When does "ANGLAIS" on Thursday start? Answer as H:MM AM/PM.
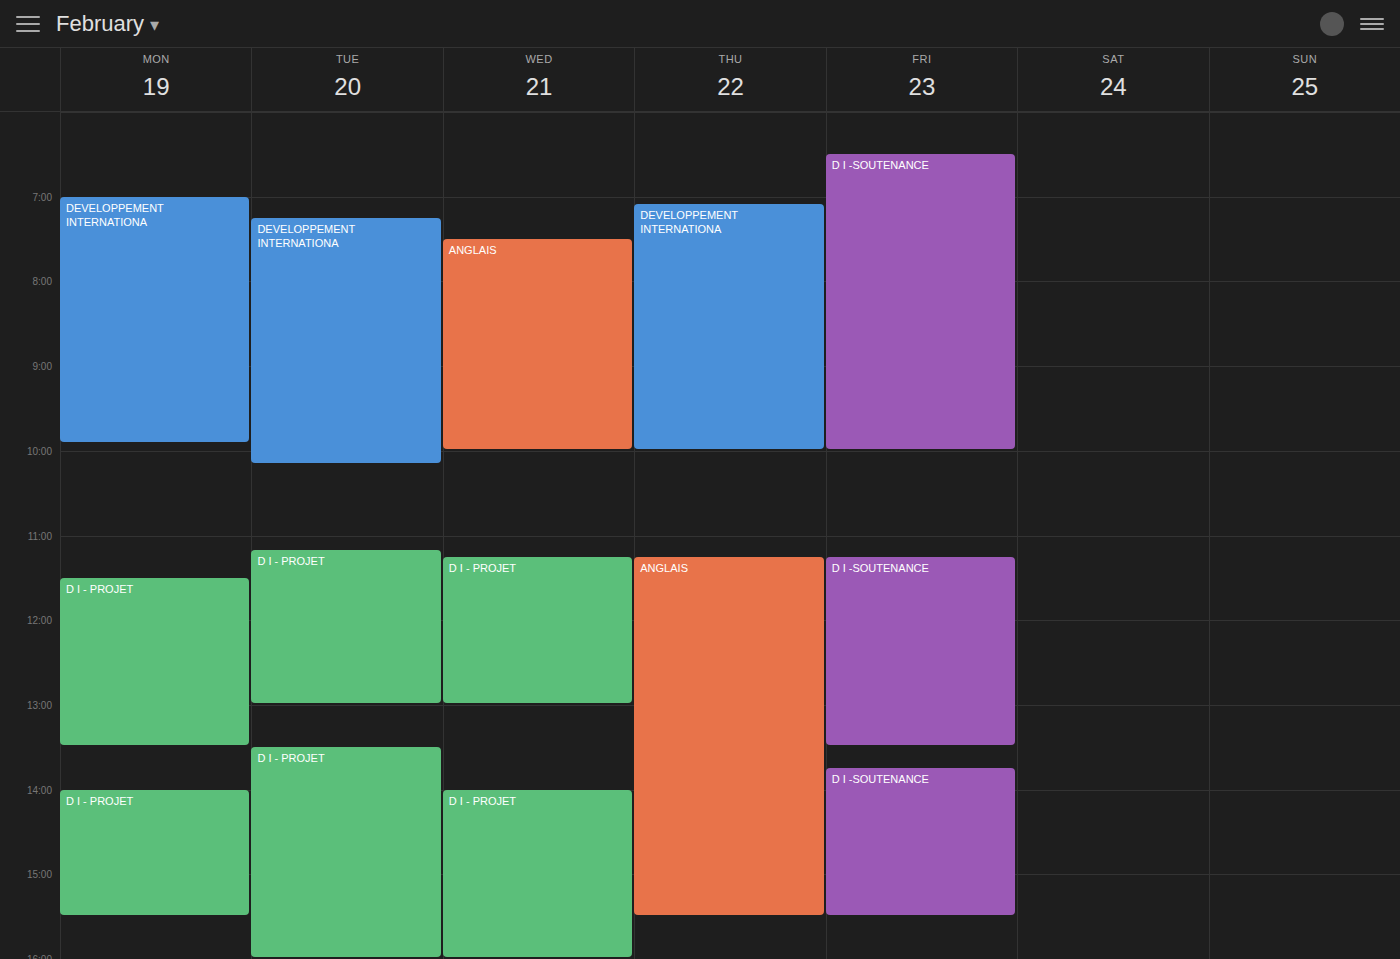
11:15 AM